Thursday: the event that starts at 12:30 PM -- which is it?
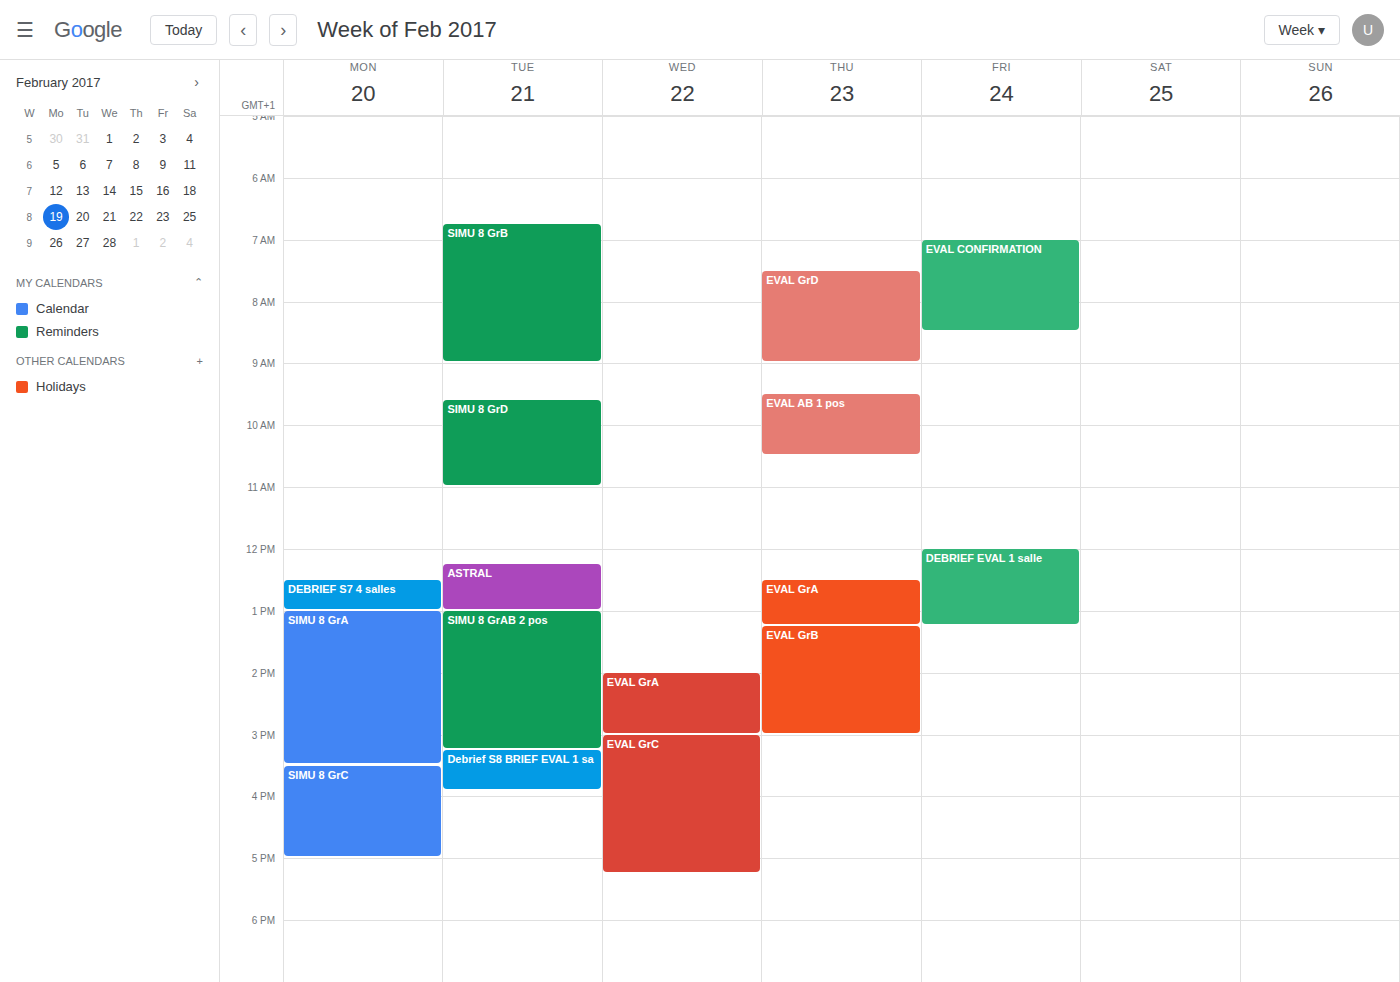
"EVAL GrA"